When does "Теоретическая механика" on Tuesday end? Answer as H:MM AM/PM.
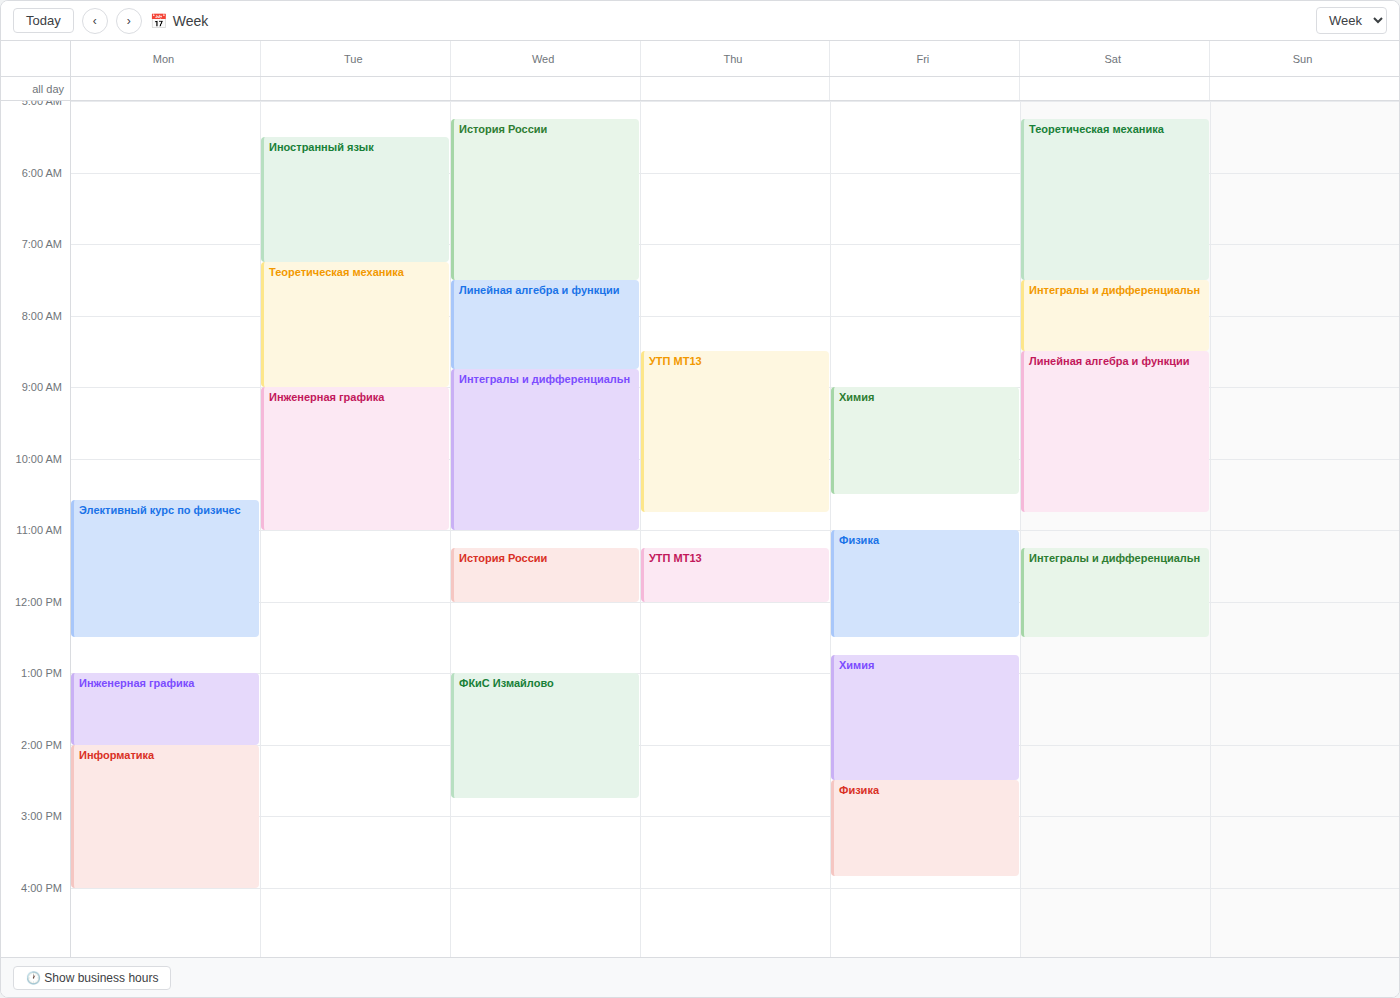
9:00 AM